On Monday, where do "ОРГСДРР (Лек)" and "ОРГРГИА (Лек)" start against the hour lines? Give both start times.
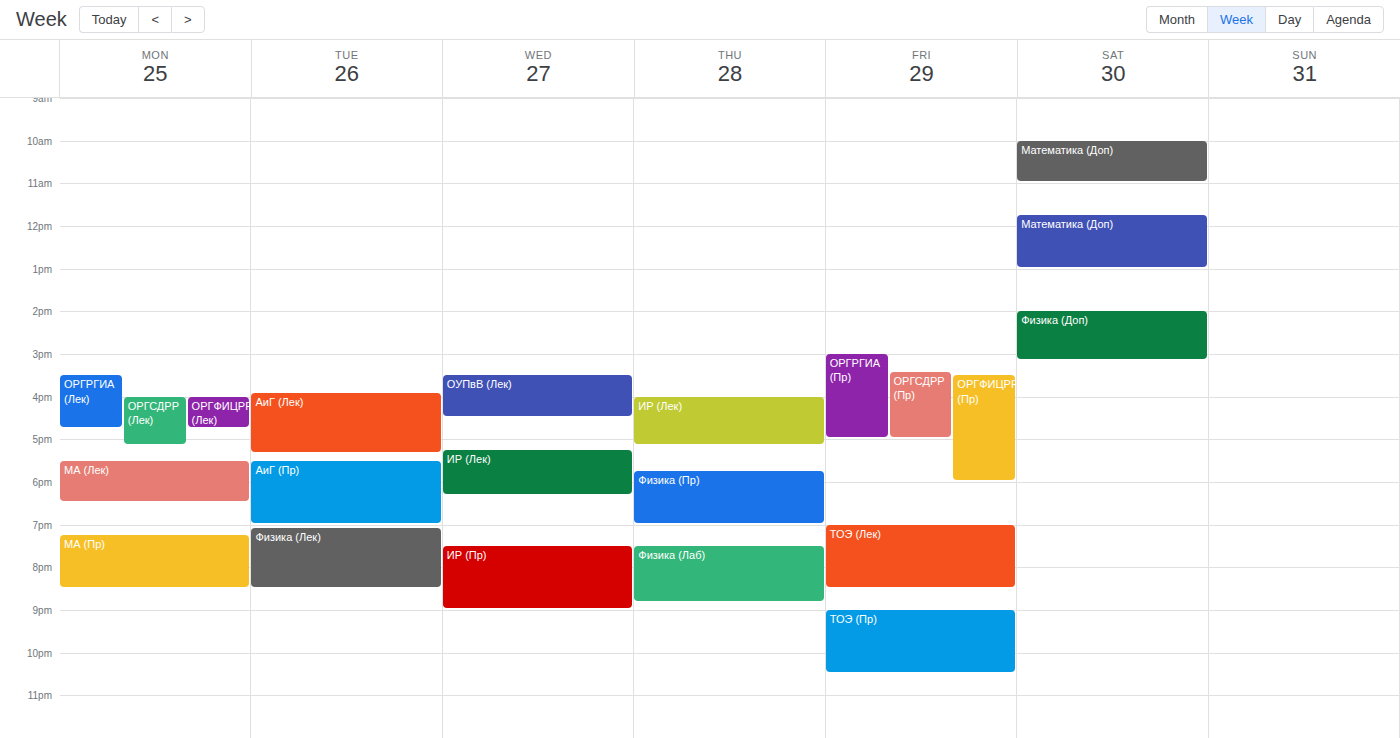
"ОРГСДРР (Лек)": 4:00 PM, exactly on the 4 PM line. "ОРГРГИА (Лек)": 3:30 PM, halfway between the 3 PM and 4 PM lines.